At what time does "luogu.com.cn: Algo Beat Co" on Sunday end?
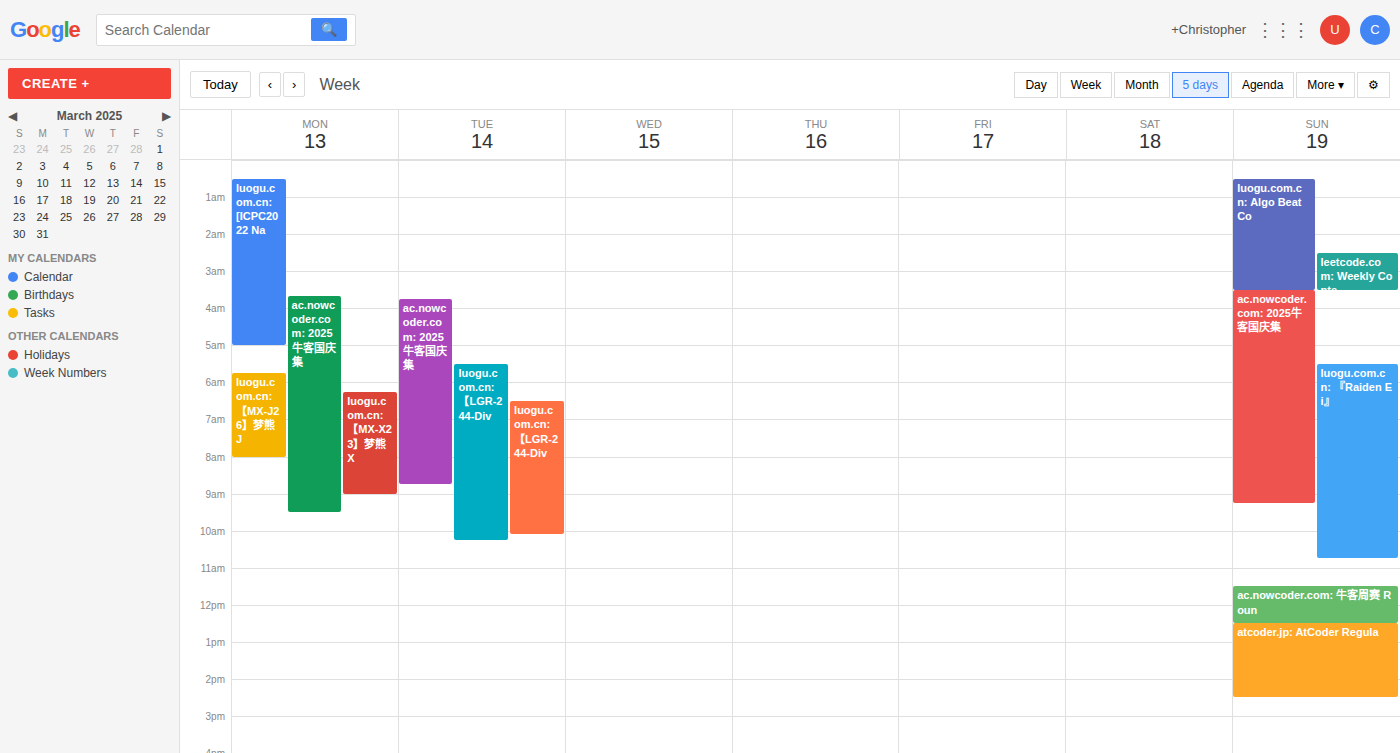
03:30